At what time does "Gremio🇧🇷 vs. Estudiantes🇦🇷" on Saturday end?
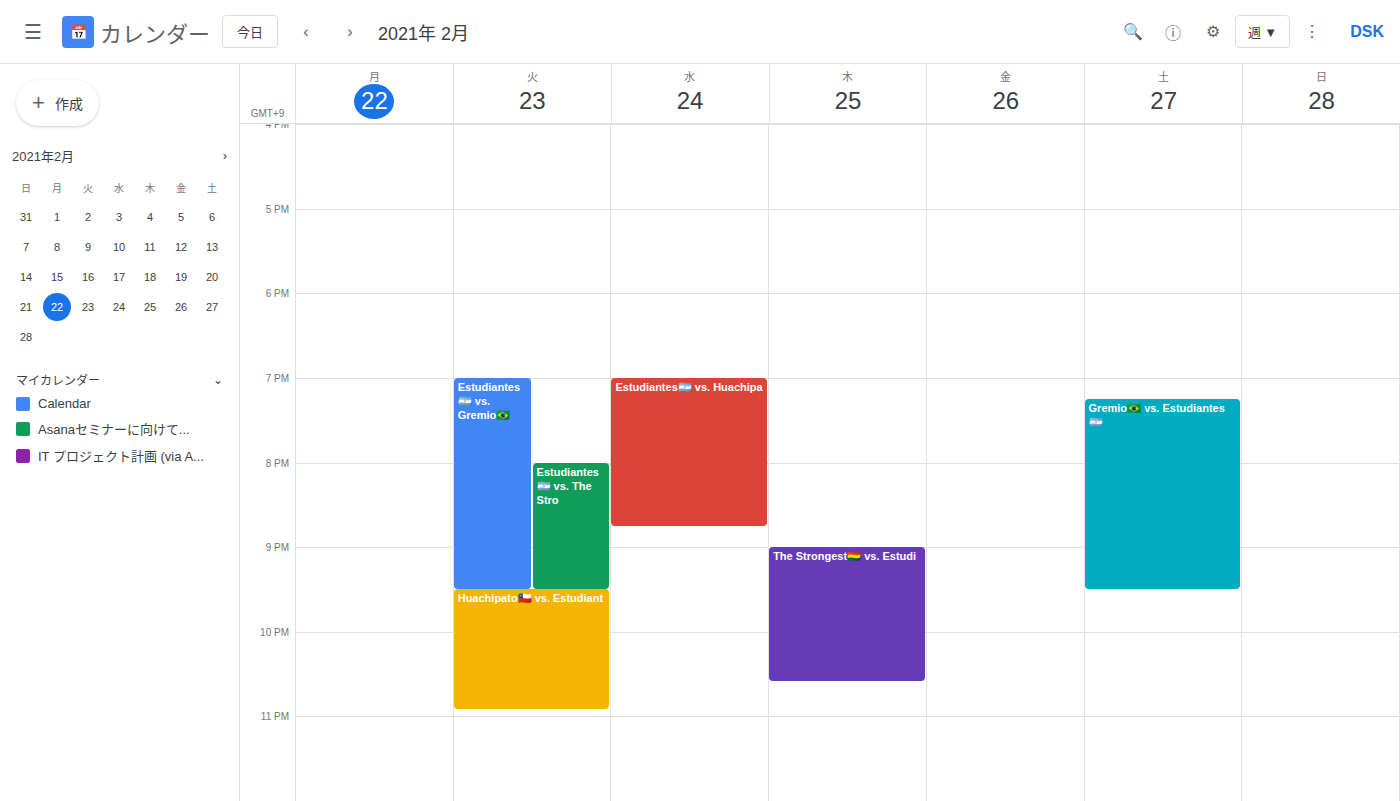
9:30 PM